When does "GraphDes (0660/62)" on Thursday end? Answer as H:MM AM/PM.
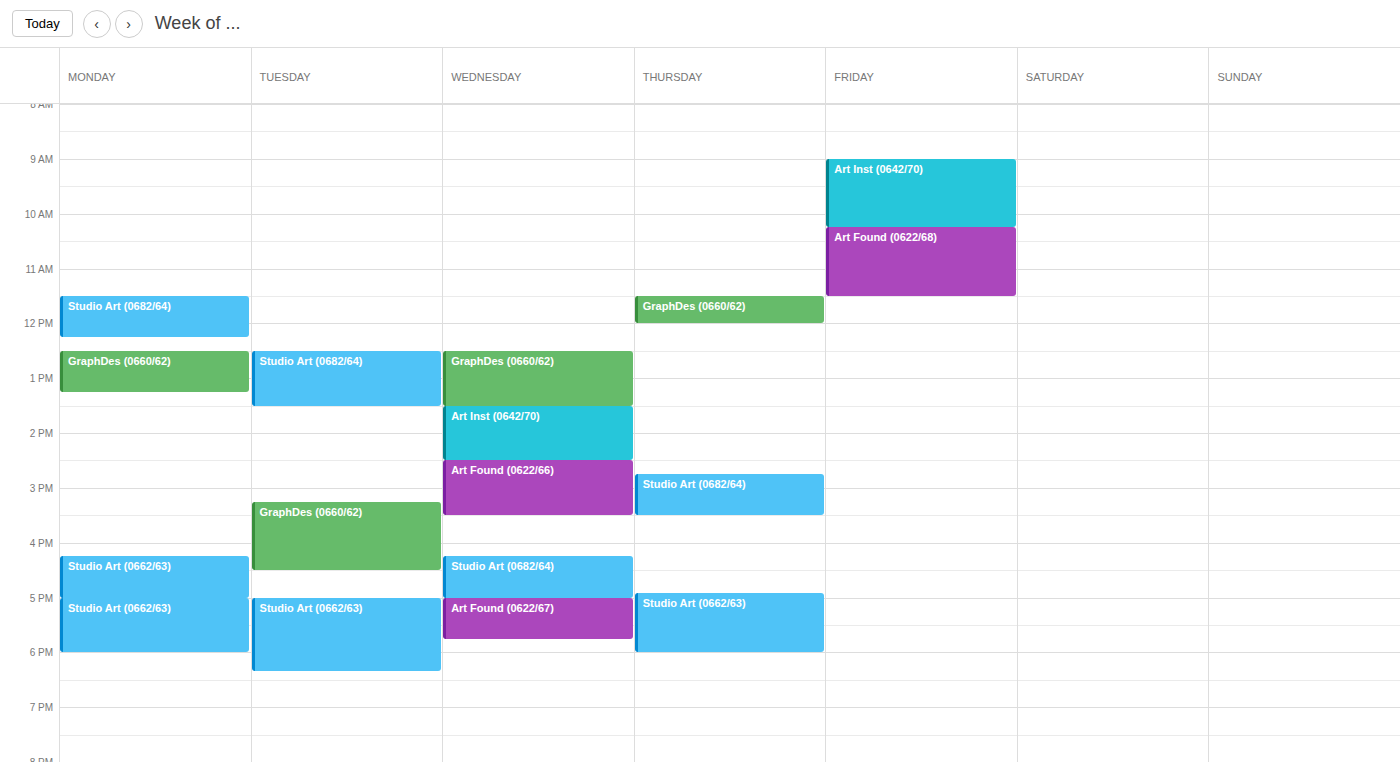
12:00 PM